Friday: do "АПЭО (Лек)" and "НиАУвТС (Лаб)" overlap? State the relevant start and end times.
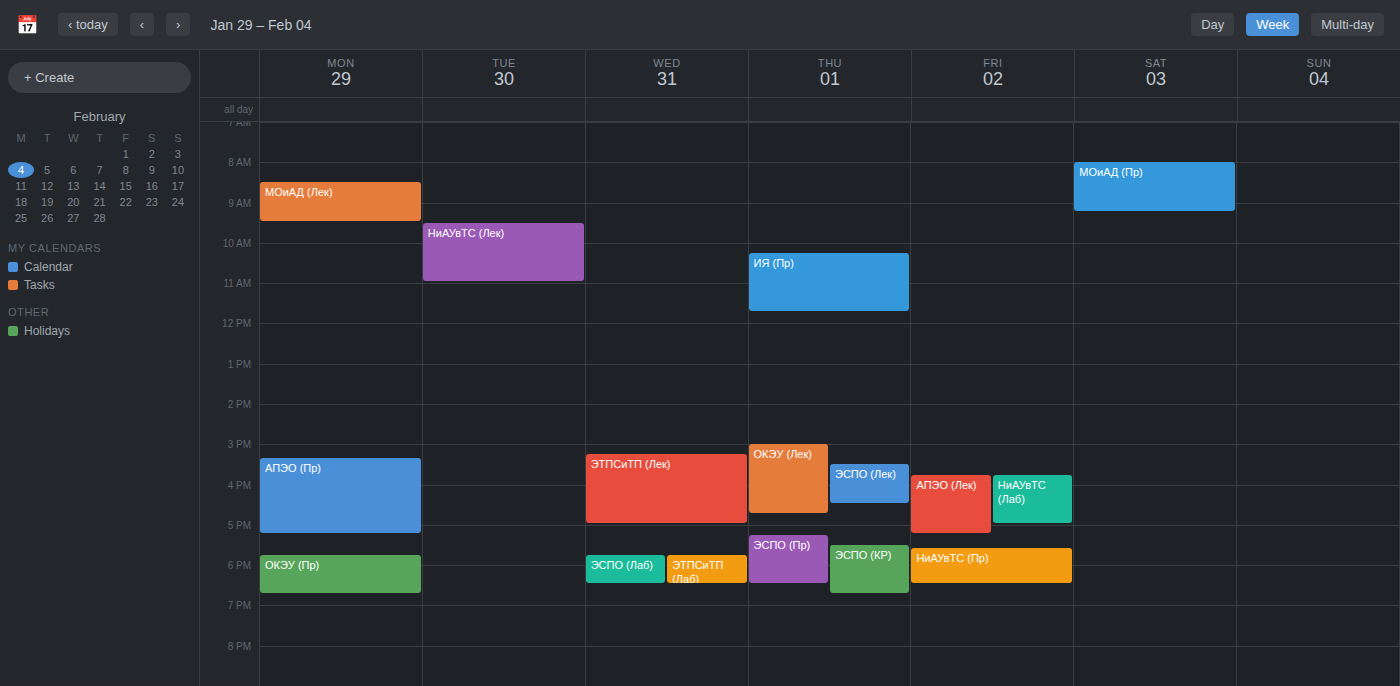
"АПЭО (Лек)" starts at 15:45, before "НиАУвТС (Лаб)" ends at 17:00 -- they overlap.